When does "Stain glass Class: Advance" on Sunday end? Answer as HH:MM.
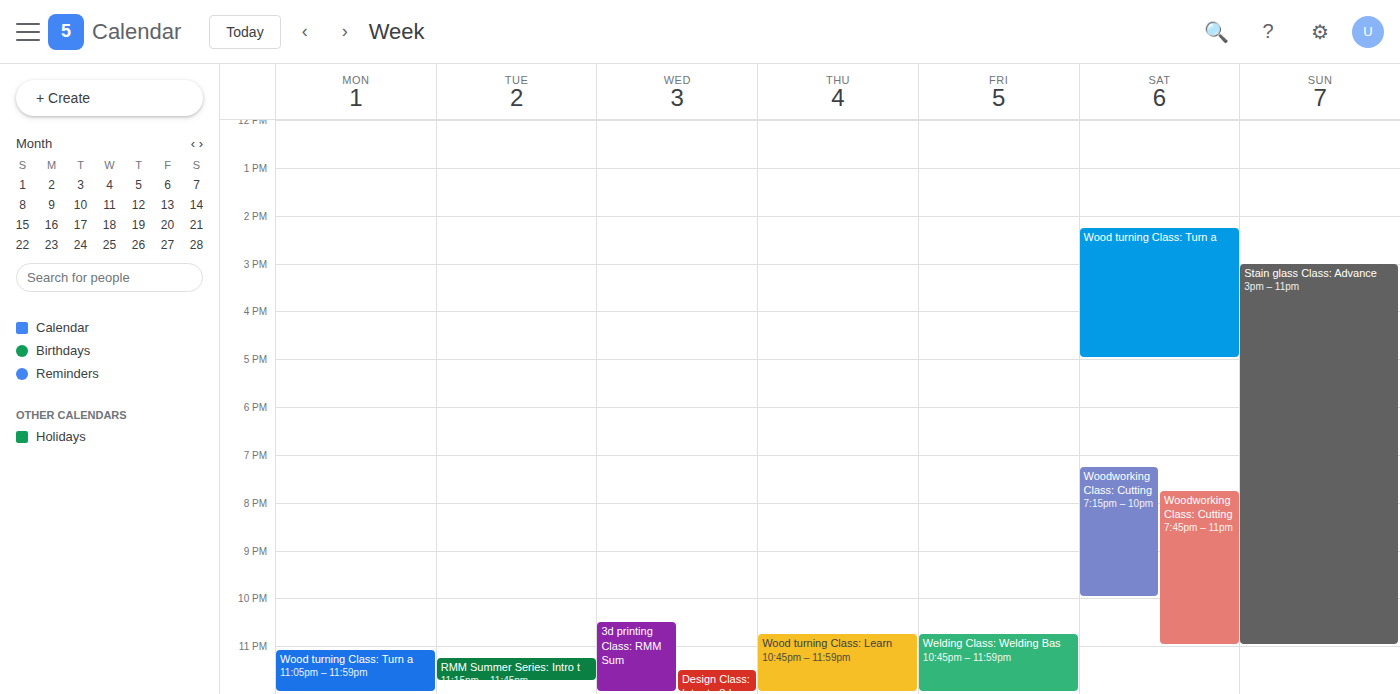
23:00